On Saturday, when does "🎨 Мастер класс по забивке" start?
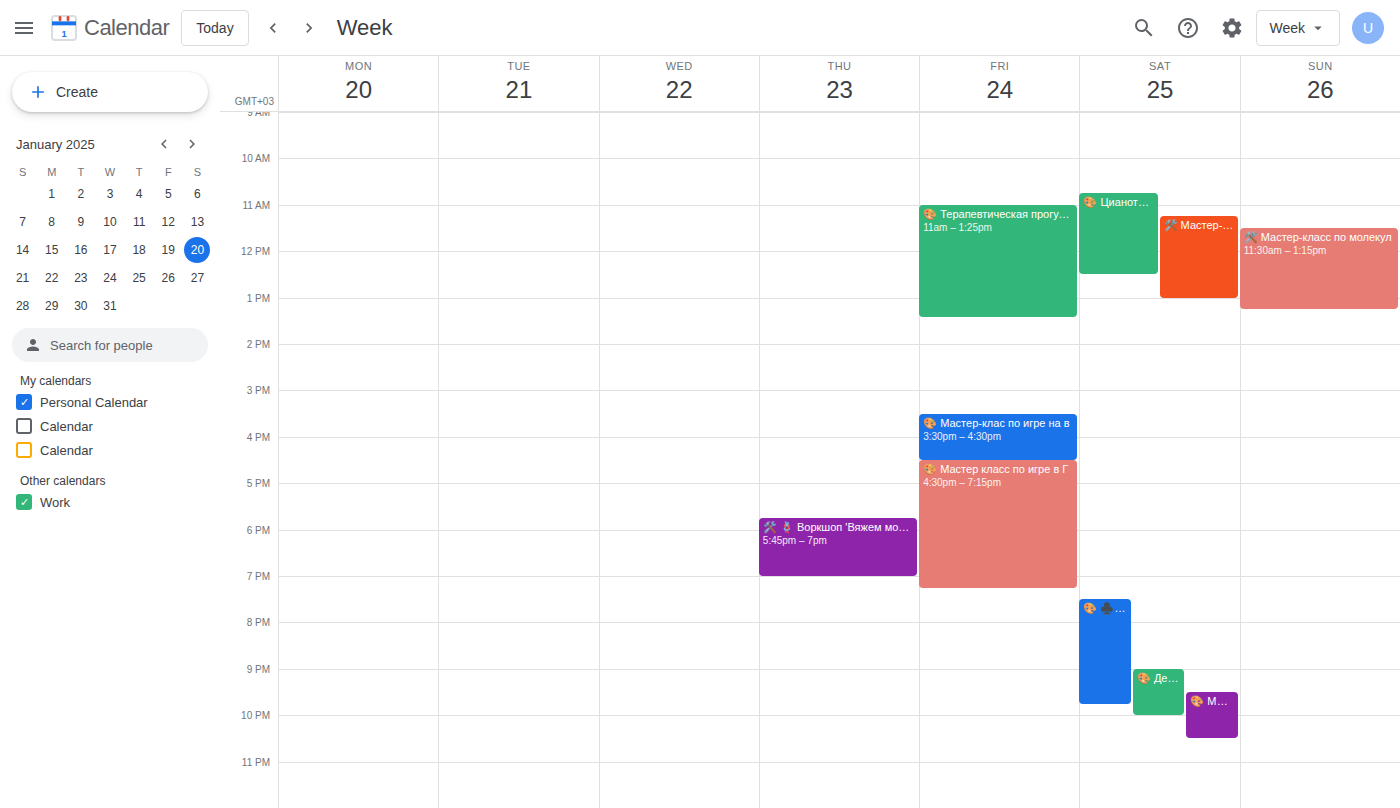
9:30 PM